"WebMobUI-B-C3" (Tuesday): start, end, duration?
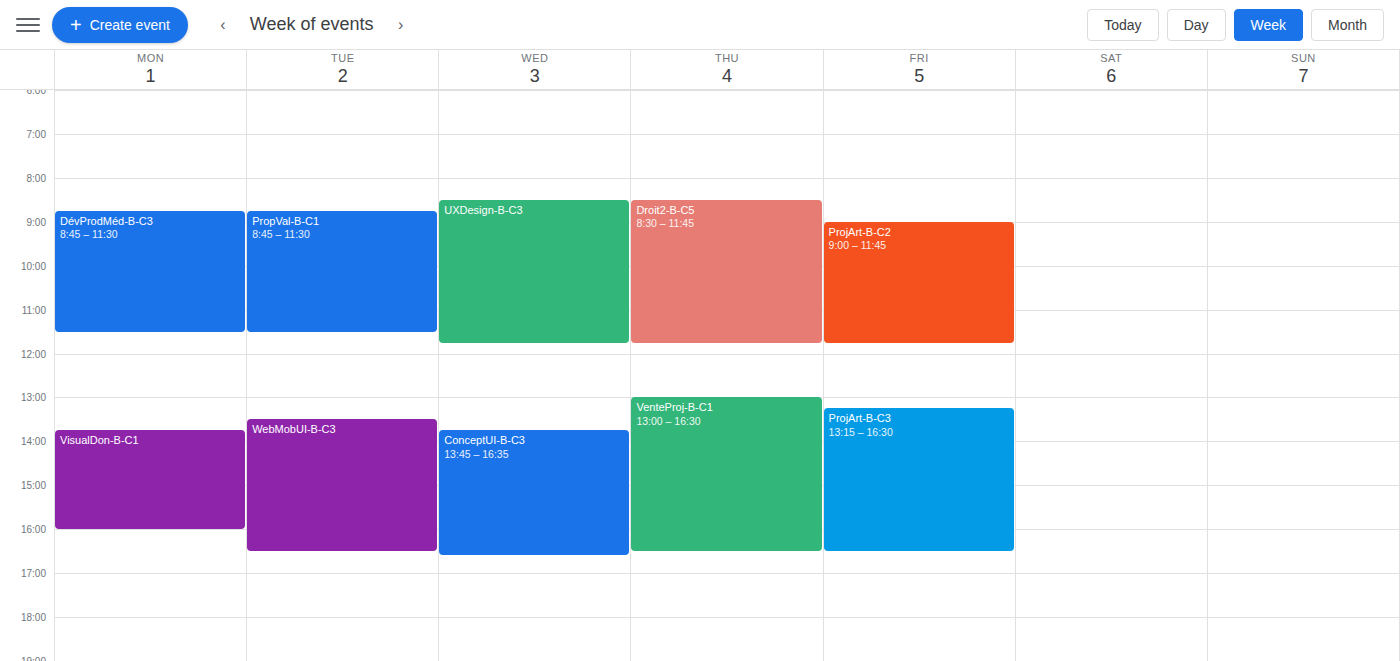
1:30 PM to 4:30 PM, 3 hours